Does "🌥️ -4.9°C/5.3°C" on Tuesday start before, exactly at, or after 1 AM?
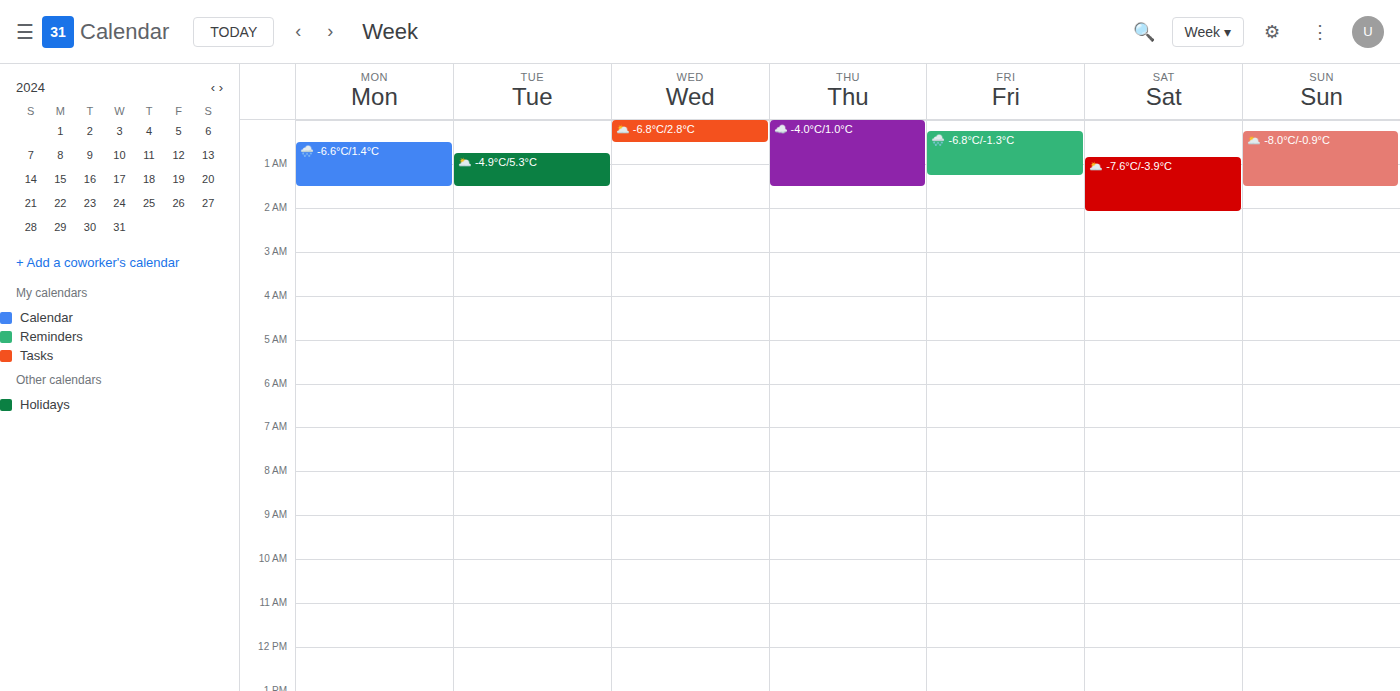
12:45 AM -- before 1 AM, 15 minutes above the 1 AM line.